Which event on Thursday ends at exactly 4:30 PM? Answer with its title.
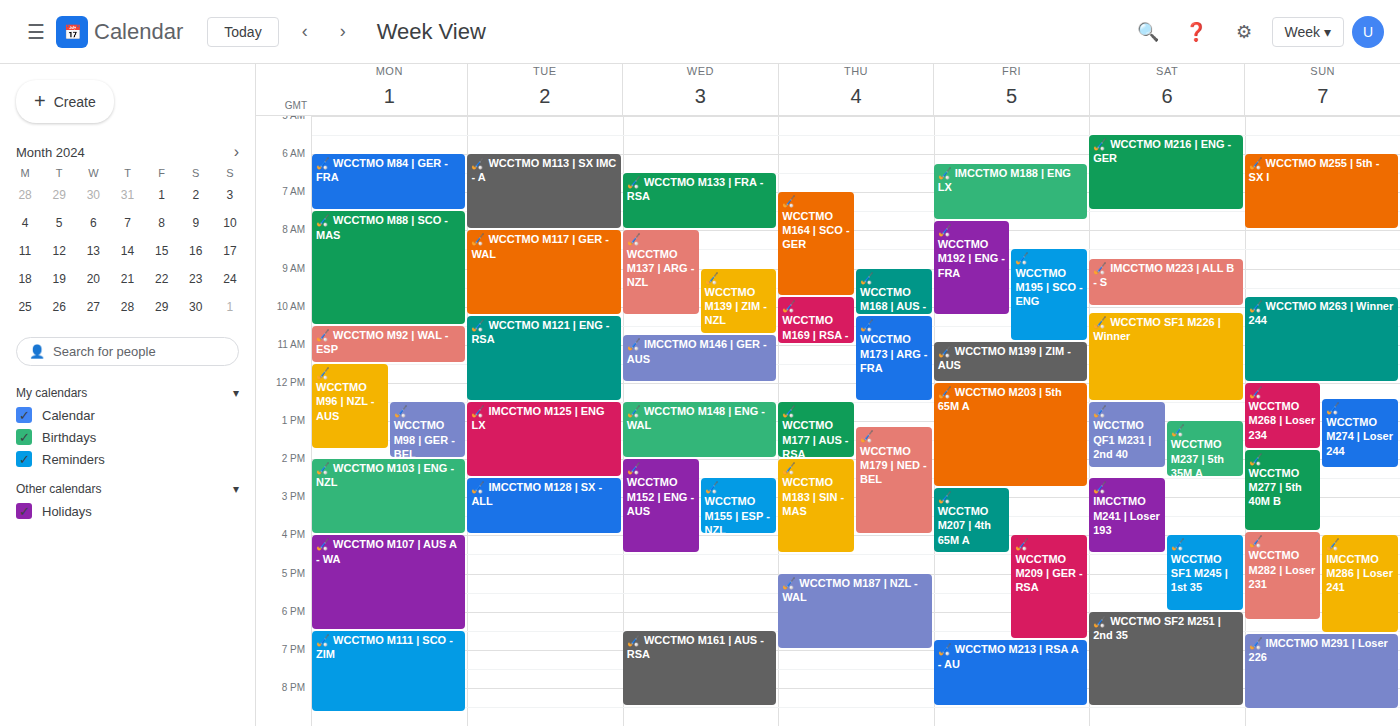
"🏑 WCCTMO M183 | SIN - MAS"